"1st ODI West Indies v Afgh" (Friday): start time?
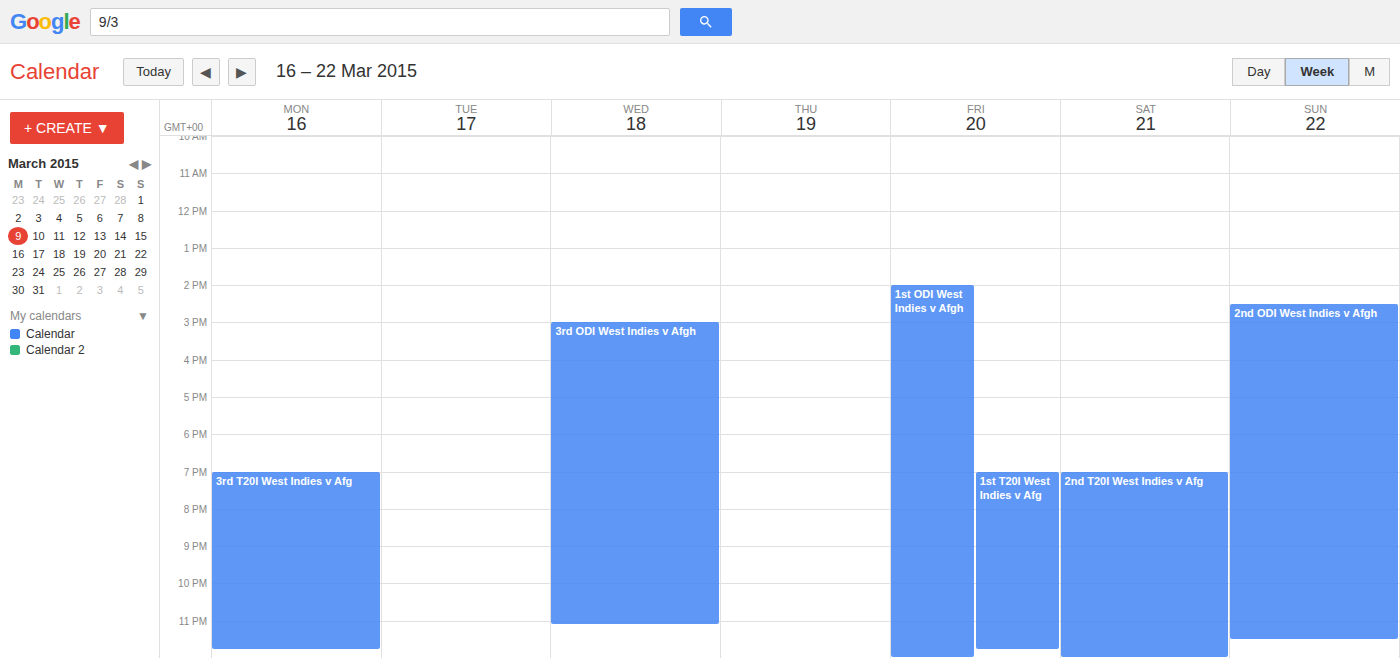
2:00 PM